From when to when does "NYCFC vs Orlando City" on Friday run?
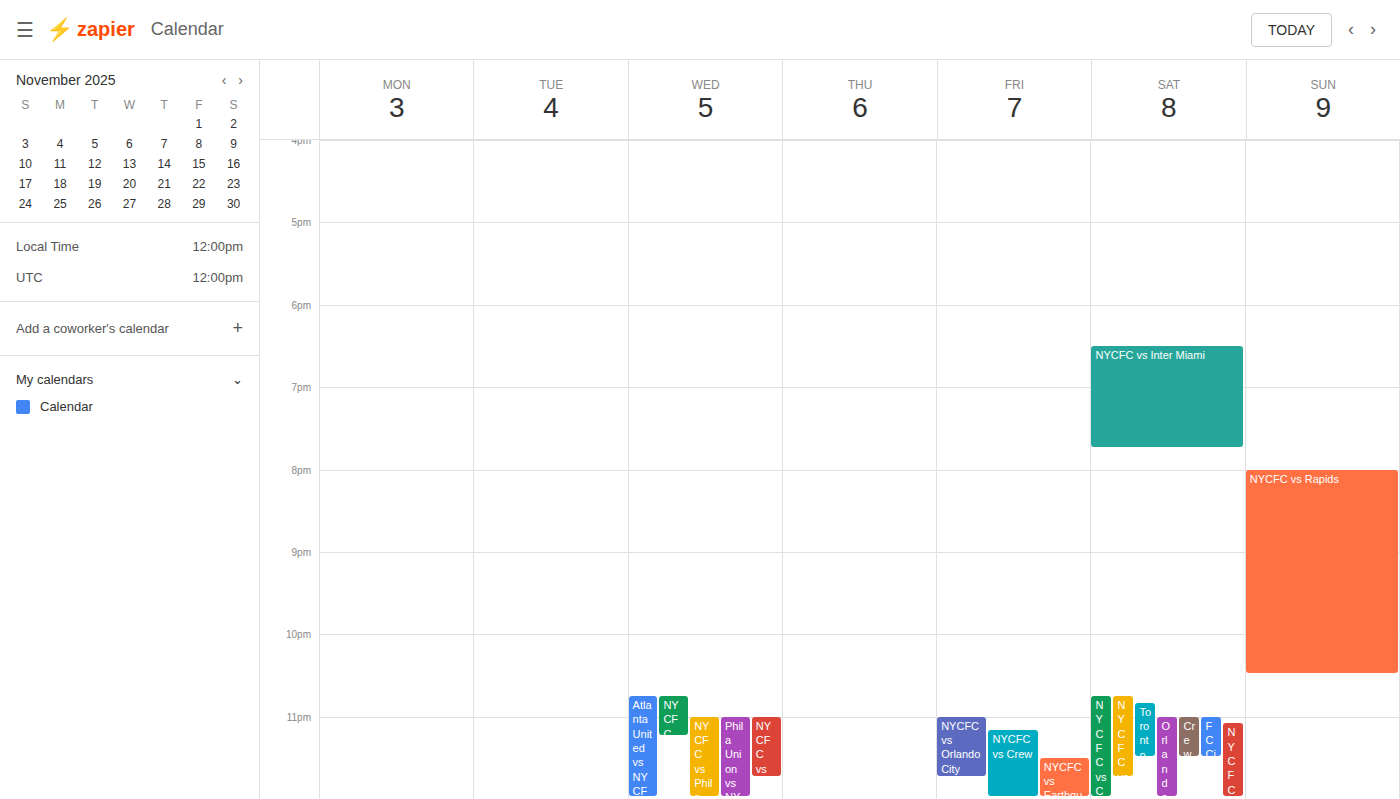
11:00 PM to 11:45 PM